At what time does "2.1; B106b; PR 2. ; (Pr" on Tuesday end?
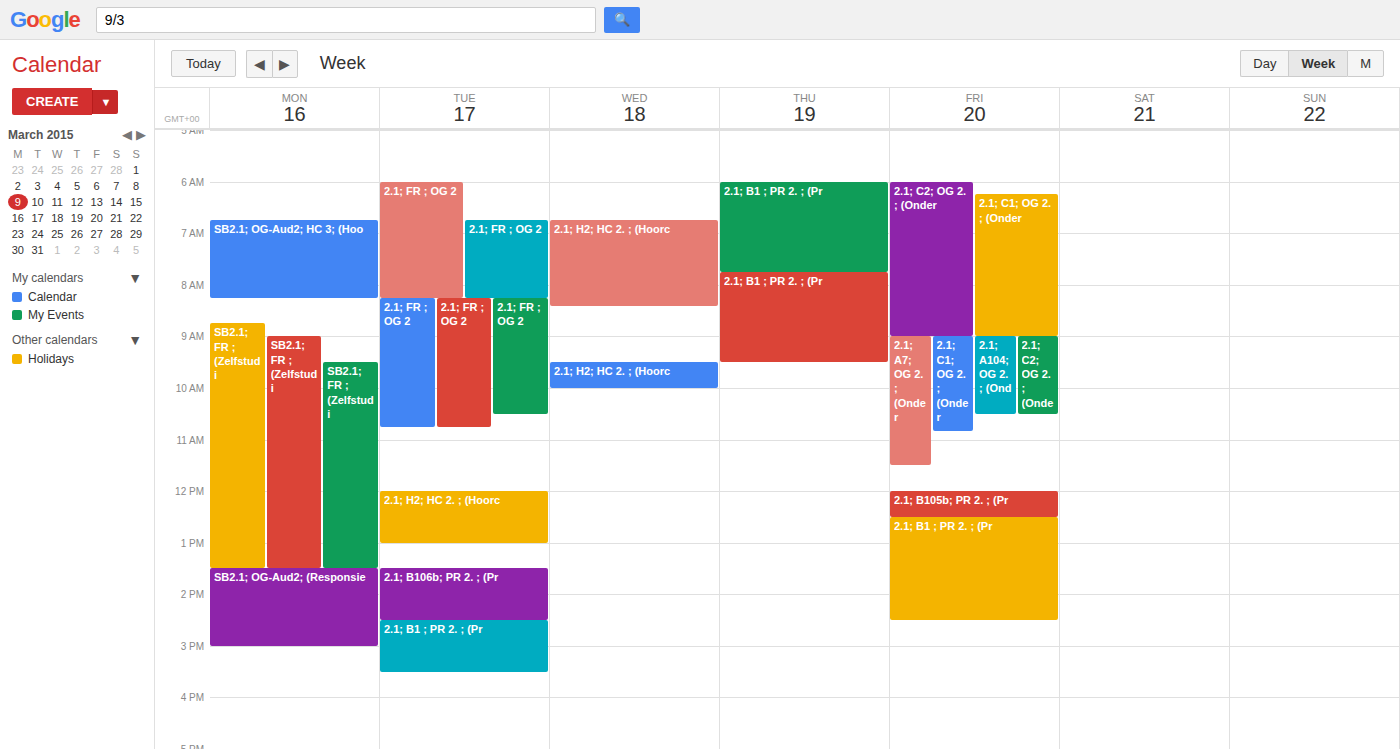
2:30 PM